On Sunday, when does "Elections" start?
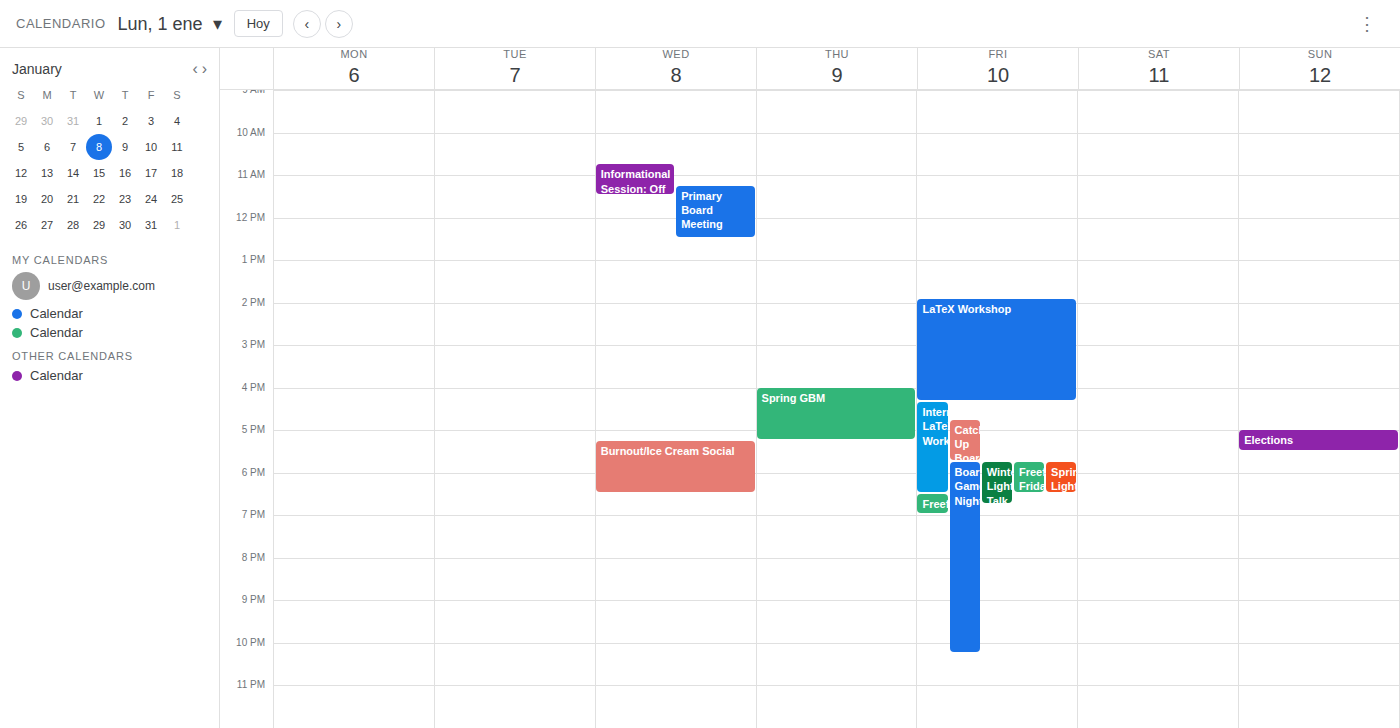
5:00 PM